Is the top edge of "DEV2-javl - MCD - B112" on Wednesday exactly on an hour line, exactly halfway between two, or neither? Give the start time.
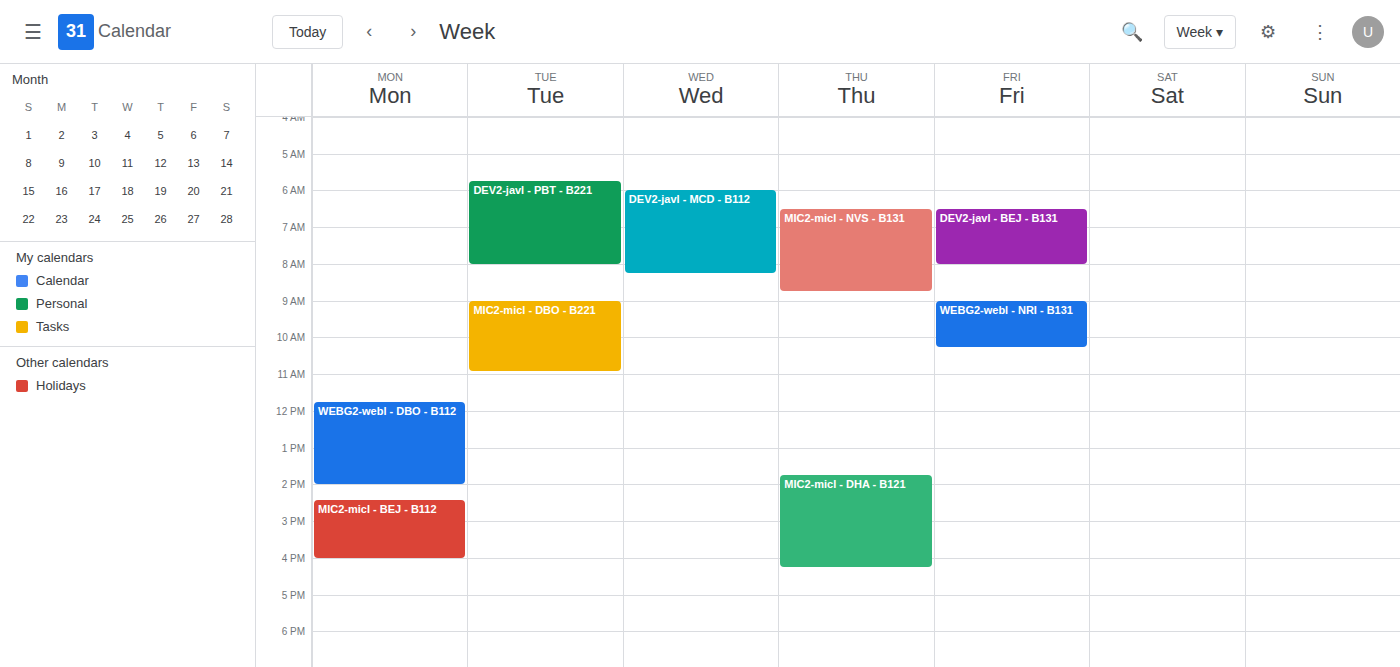
6:00 AM -- exactly on the 6 AM line.